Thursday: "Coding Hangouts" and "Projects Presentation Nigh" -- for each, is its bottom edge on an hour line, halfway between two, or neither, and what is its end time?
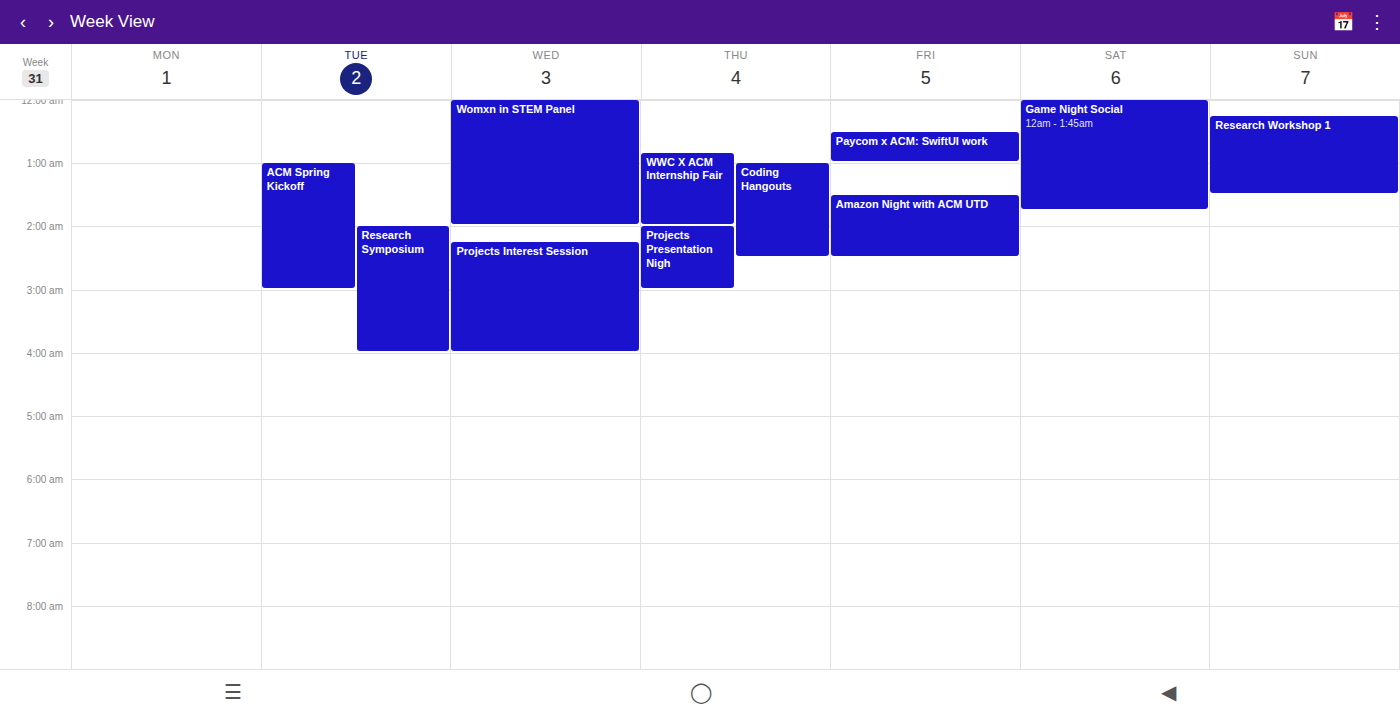
"Coding Hangouts": 2:30 AM, halfway between the 2 AM and 3 AM lines. "Projects Presentation Nigh": 3:00 AM, exactly on the 3 AM line.